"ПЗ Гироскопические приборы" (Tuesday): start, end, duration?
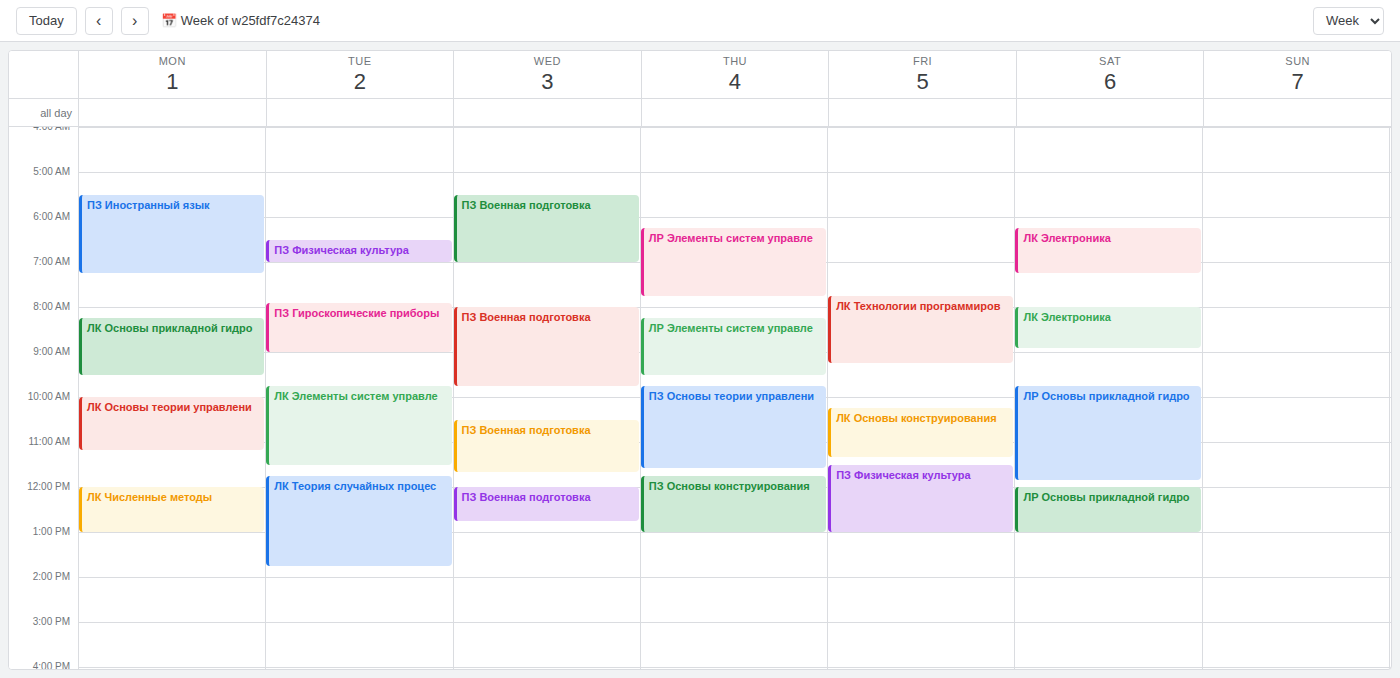
7:55 AM to 9:00 AM, 1 hour 5 minutes